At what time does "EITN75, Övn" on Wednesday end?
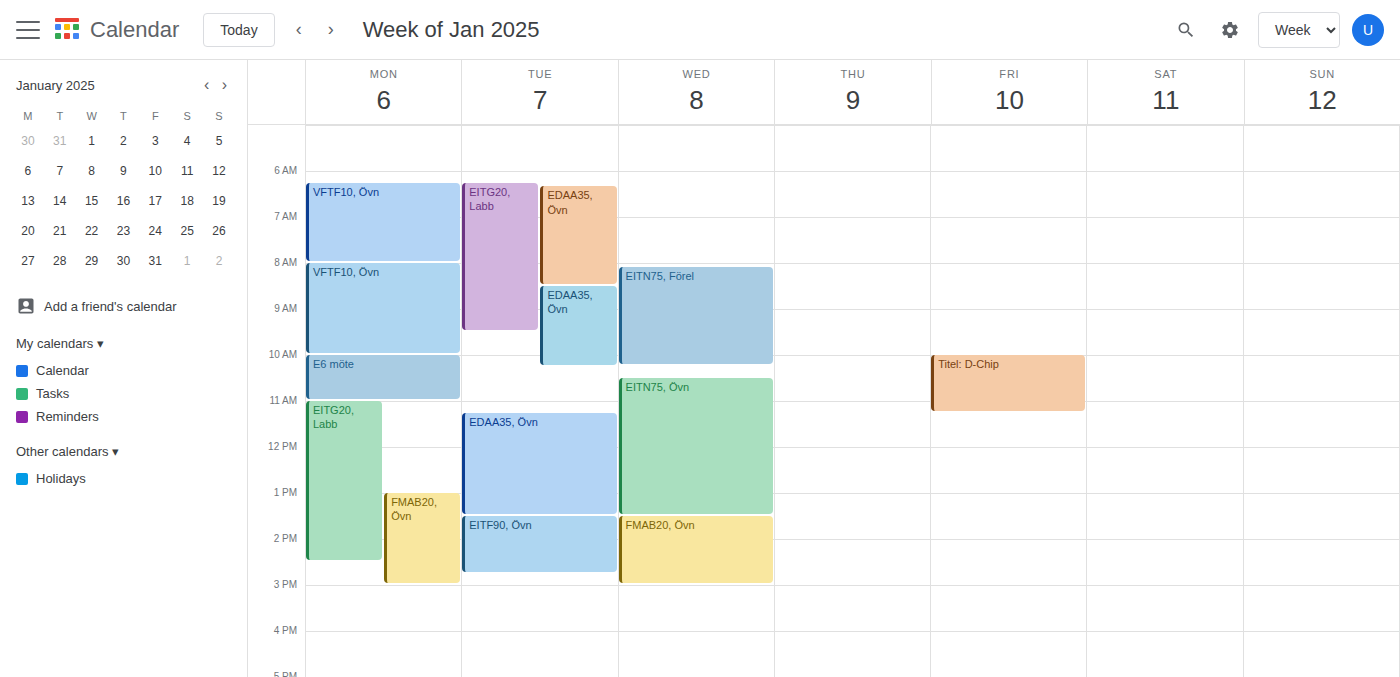
1:30 PM